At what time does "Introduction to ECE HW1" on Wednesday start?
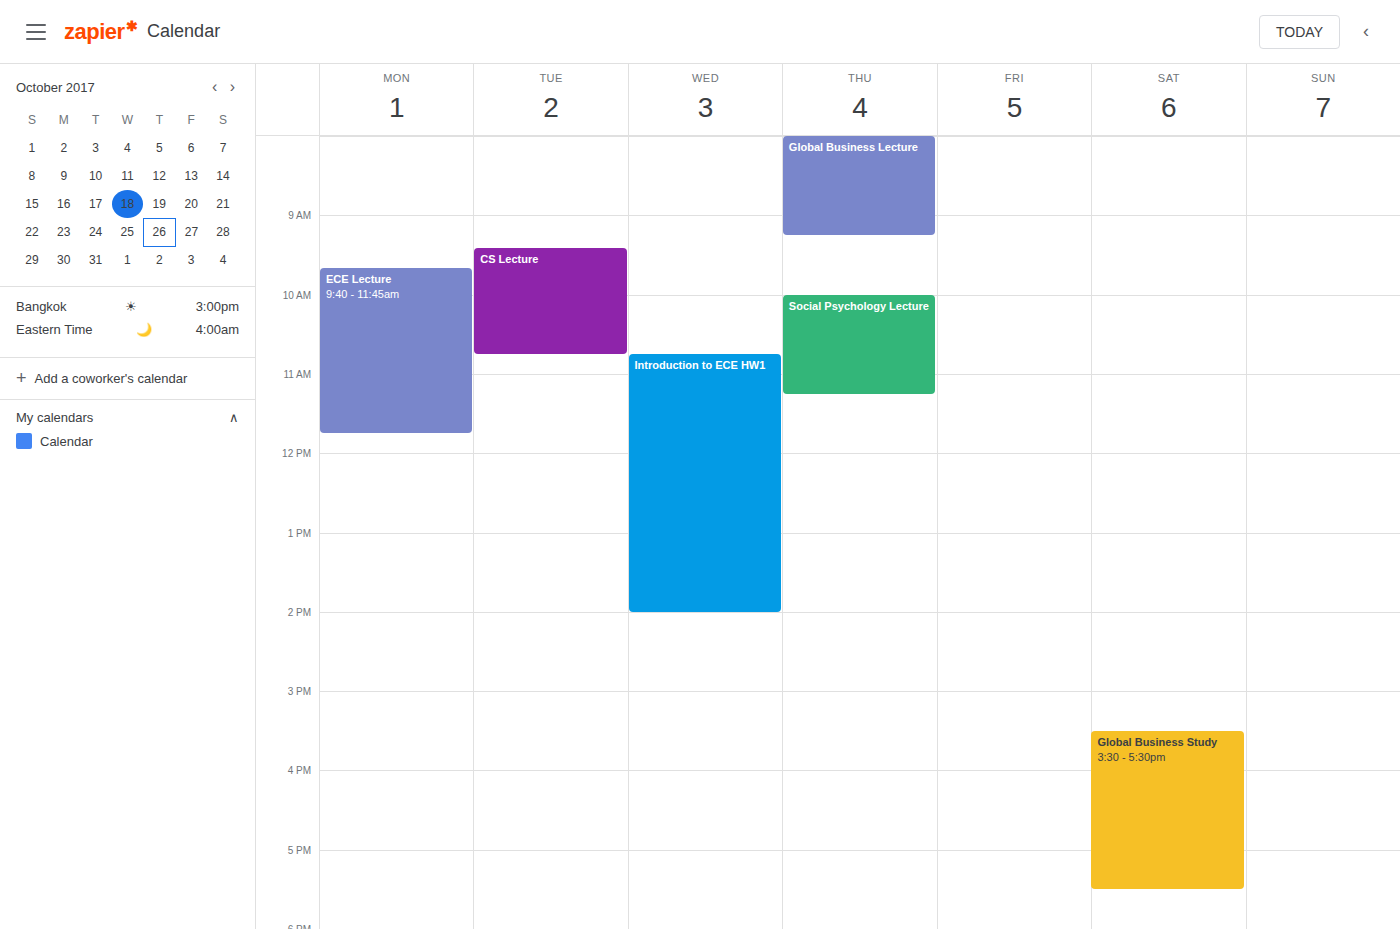
10:45 AM